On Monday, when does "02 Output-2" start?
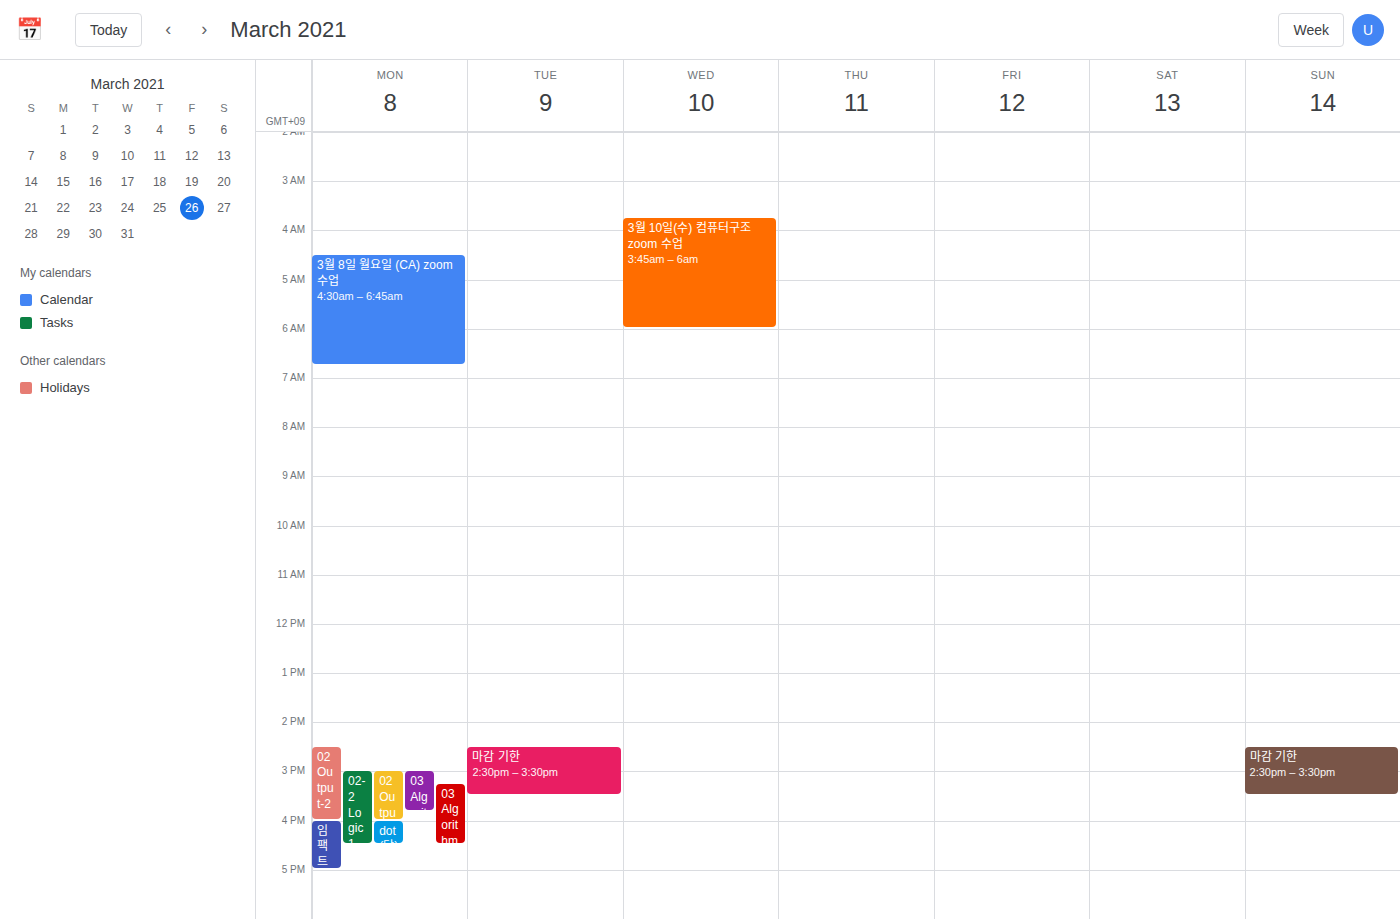
14:30